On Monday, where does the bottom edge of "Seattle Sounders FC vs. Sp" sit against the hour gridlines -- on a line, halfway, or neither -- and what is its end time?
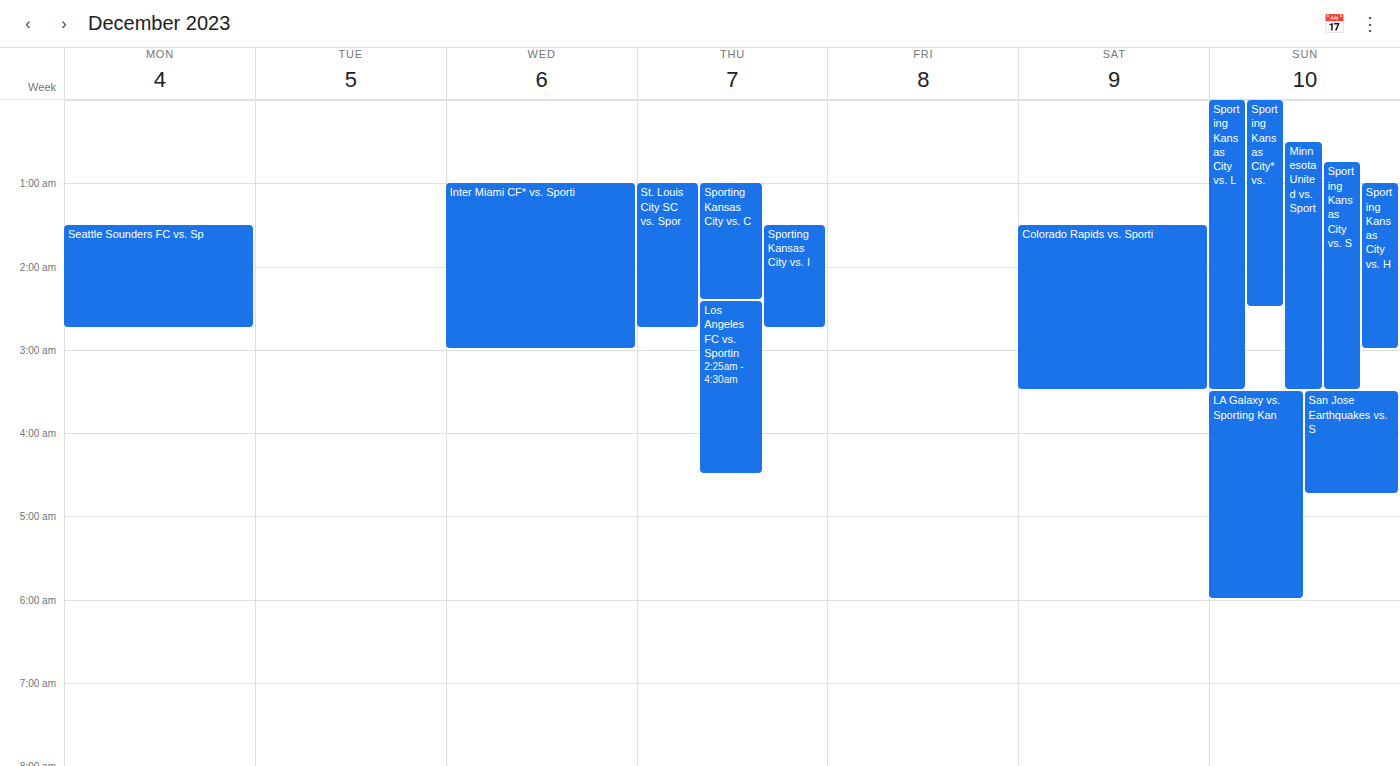
2:45 AM -- neither: three quarters of the way from the 2 AM line to the 3 AM line.